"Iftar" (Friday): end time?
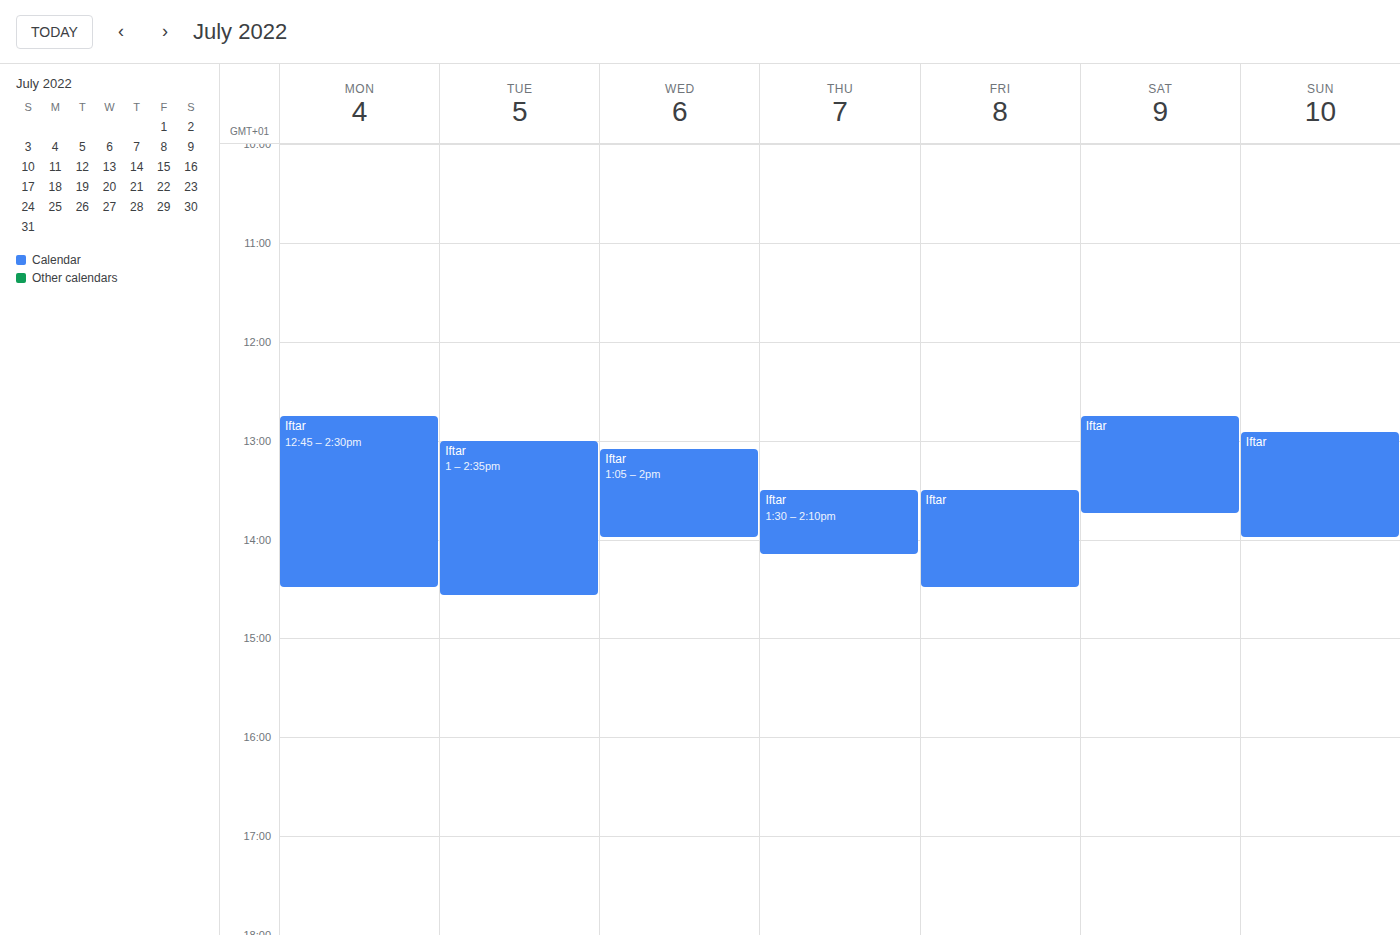
2:30 PM